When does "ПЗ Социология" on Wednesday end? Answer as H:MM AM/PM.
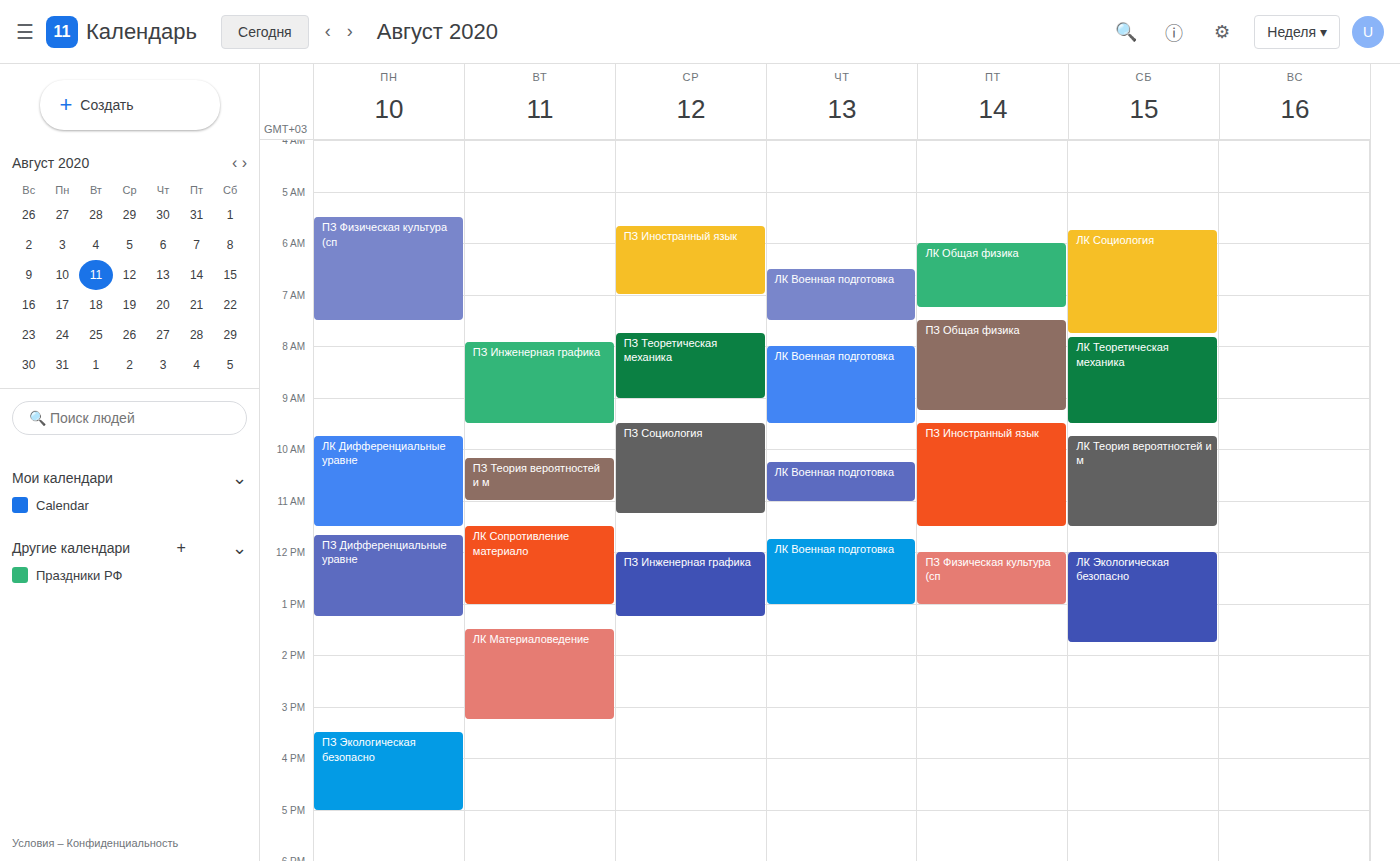
11:15 AM